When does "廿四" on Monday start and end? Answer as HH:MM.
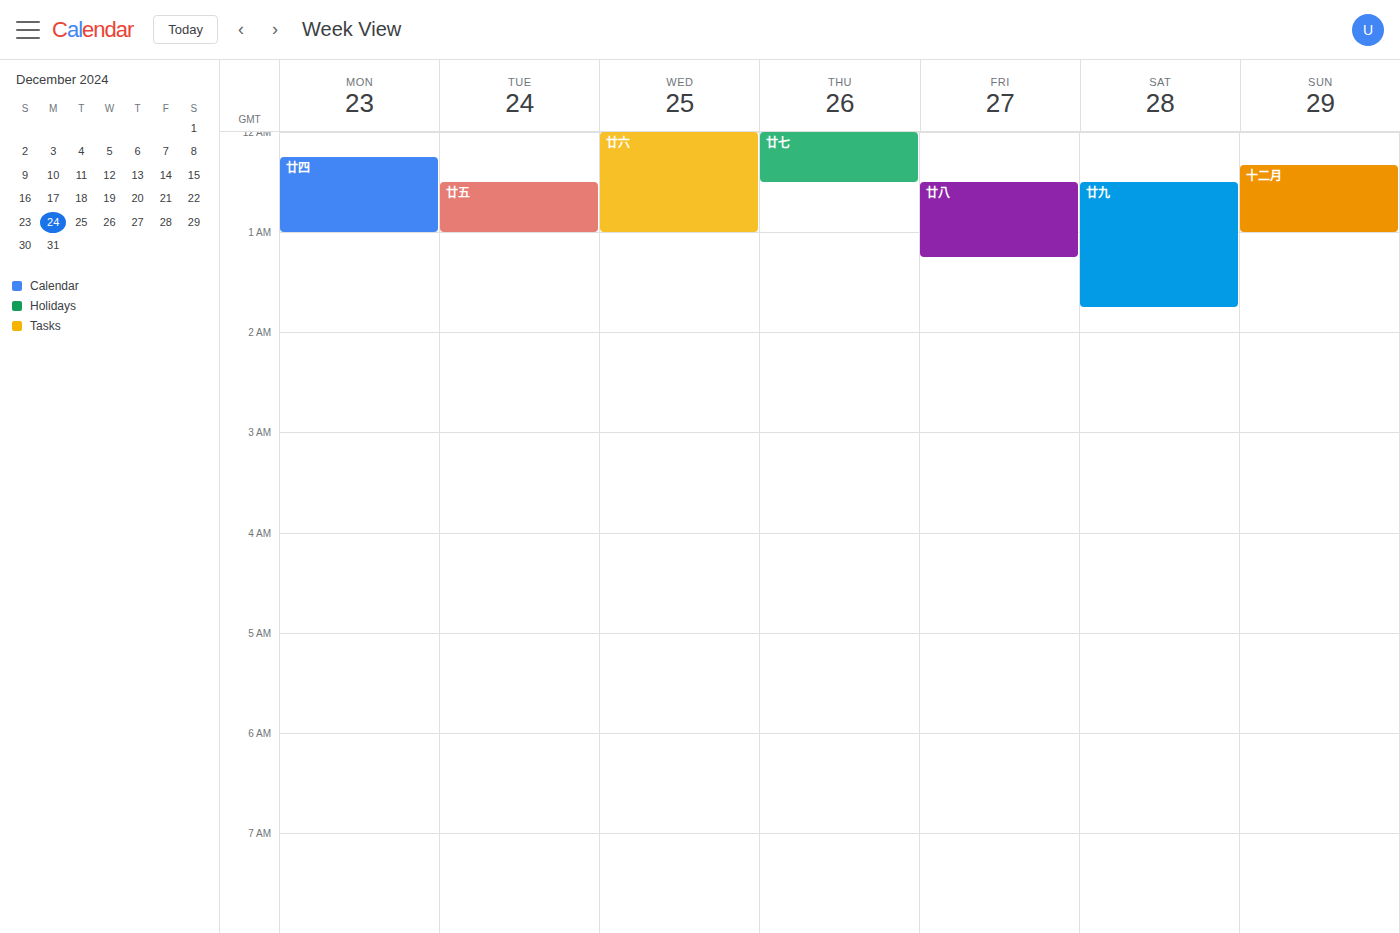
00:15 to 01:00